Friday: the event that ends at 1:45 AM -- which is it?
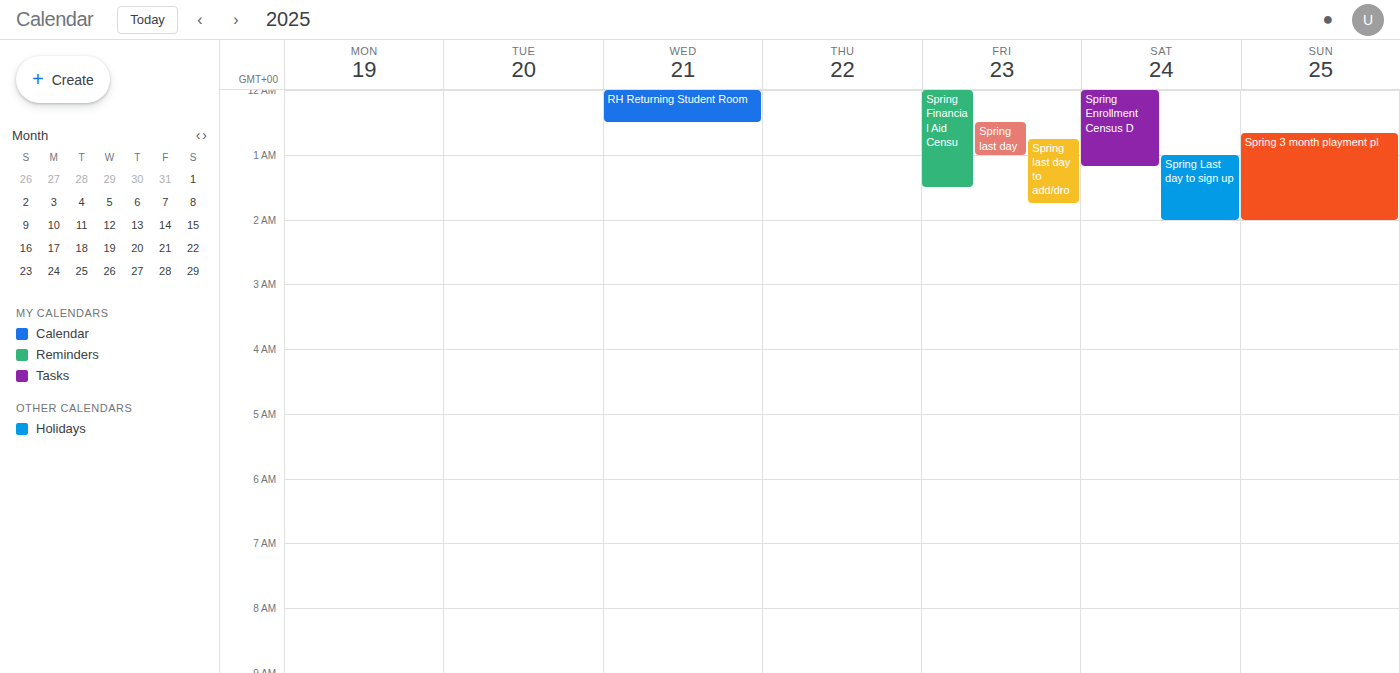
"Spring last day to add/dro"